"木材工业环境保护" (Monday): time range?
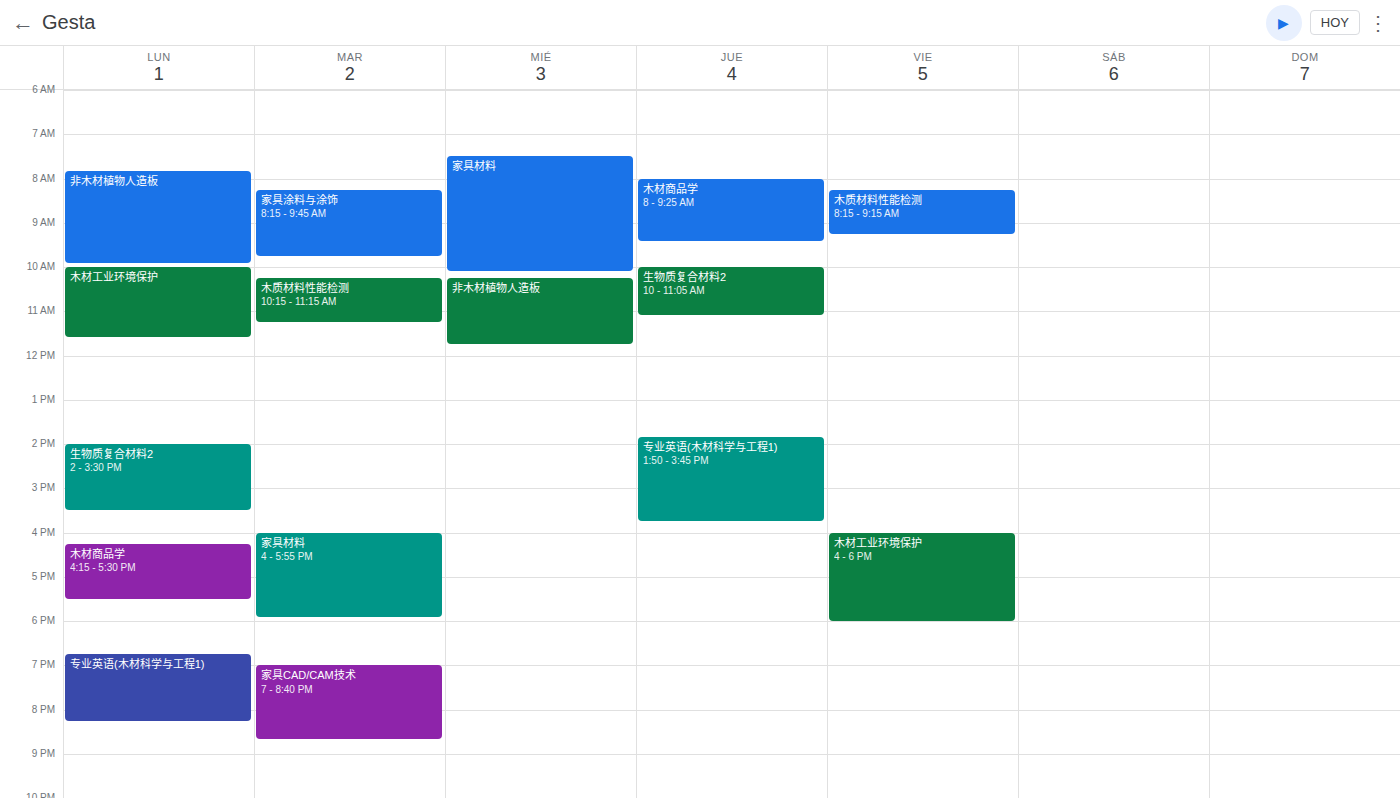
10:00 AM to 11:35 AM